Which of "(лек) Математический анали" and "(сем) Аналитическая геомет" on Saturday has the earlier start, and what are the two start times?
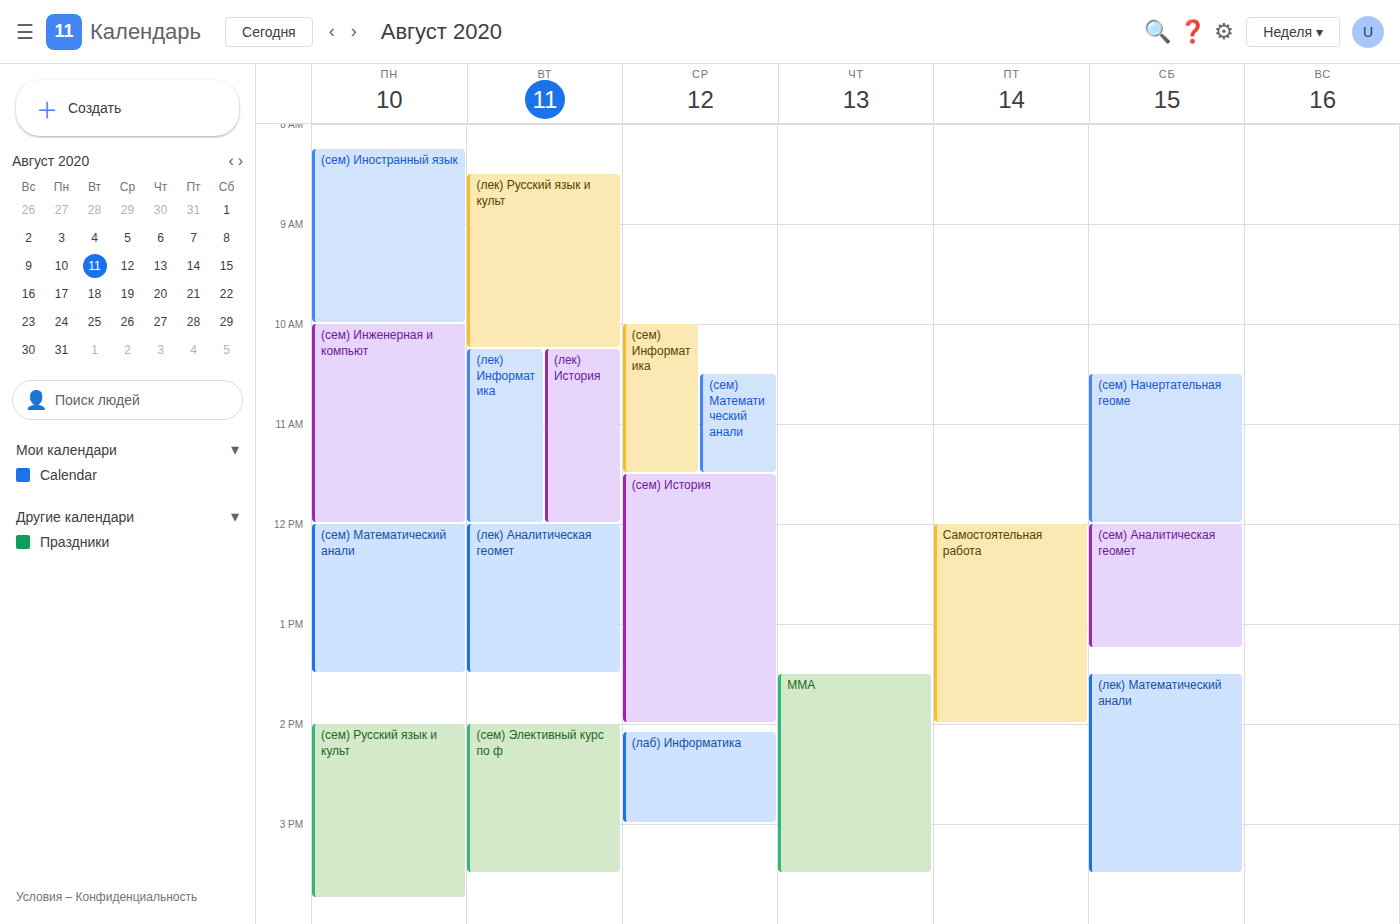
"(сем) Аналитическая геомет" 12:00 PM; "(лек) Математический анали" 1:30 PM.